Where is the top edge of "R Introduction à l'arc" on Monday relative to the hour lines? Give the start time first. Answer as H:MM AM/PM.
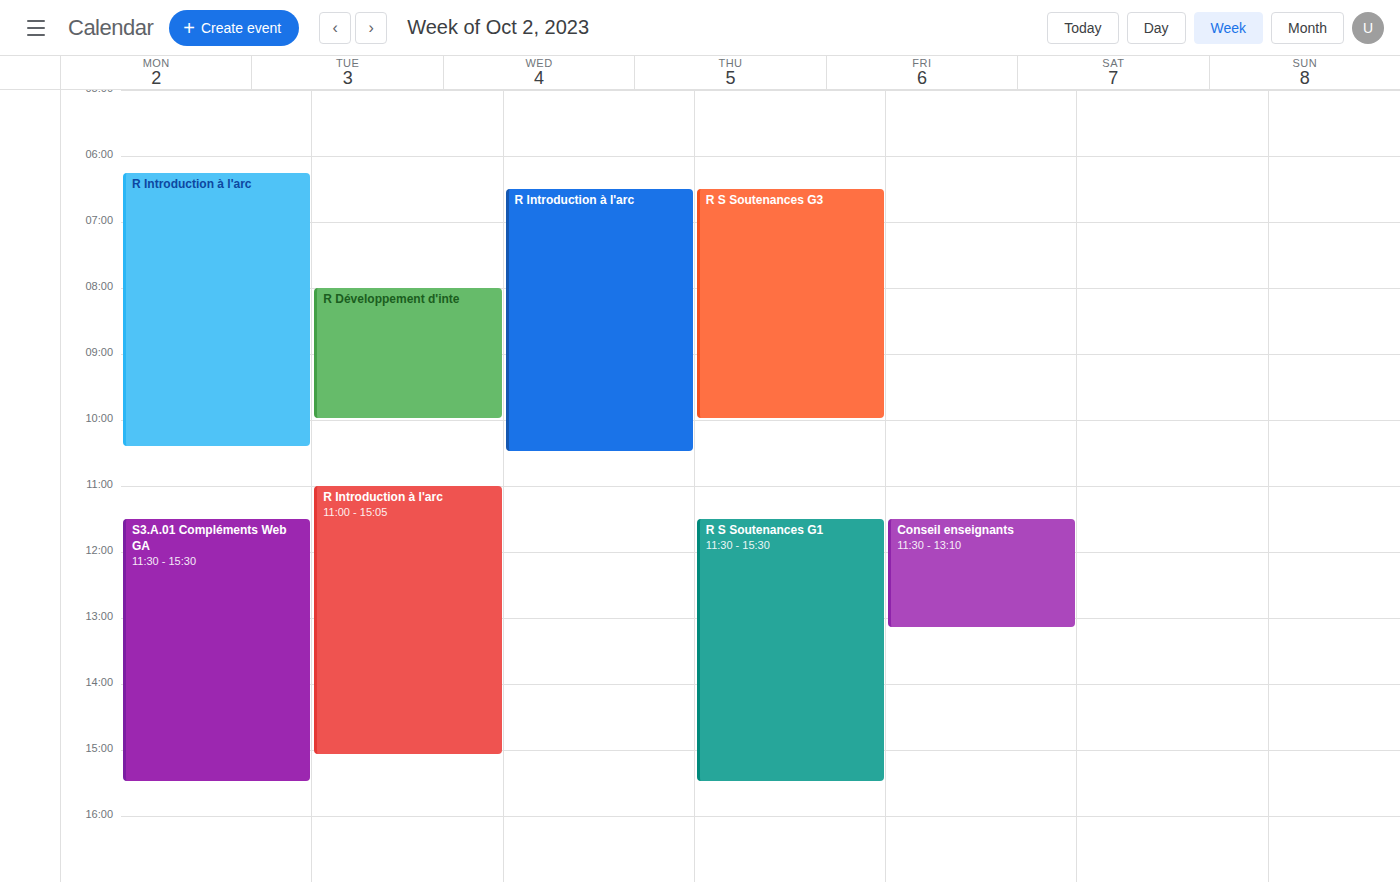
6:15 AM -- neither: a quarter of the way from the 6 AM line to the 7 AM line.